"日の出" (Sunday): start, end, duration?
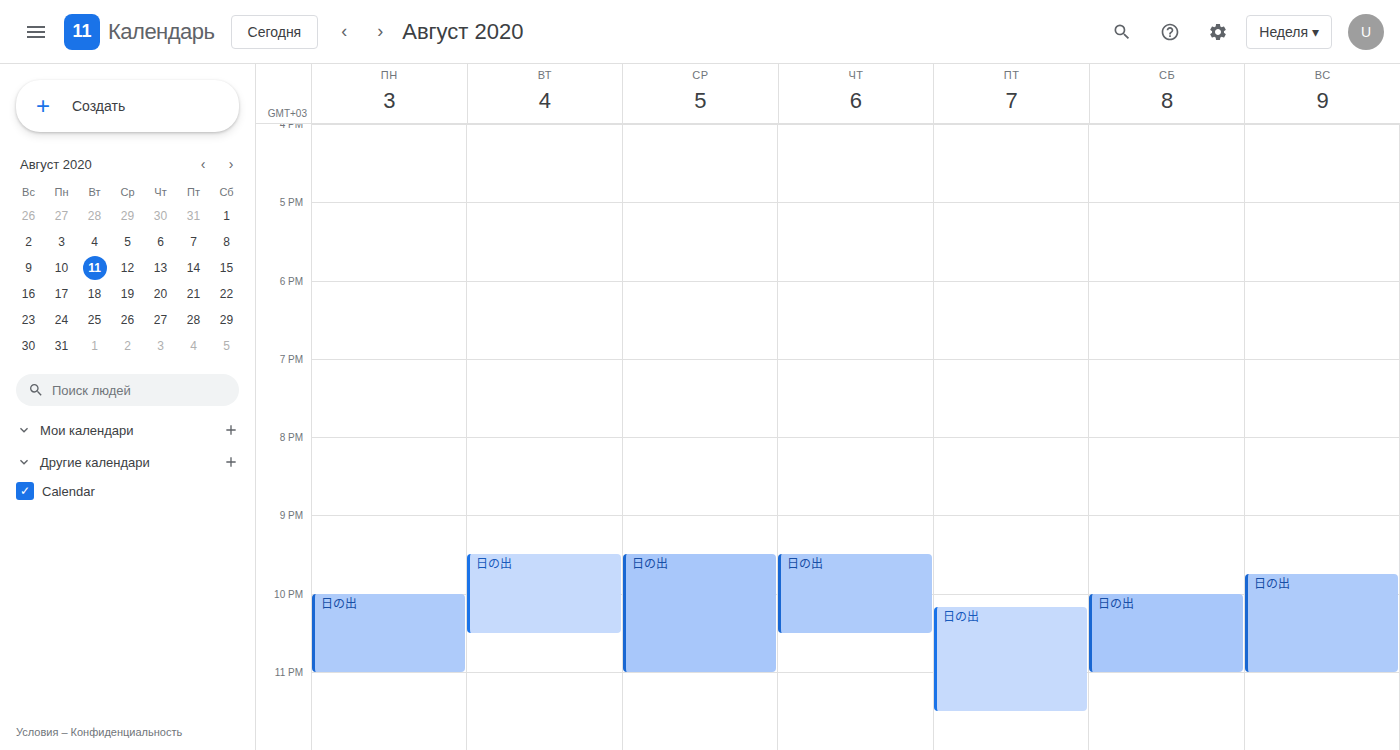
21:45 to 23:00, 1 hour 15 minutes